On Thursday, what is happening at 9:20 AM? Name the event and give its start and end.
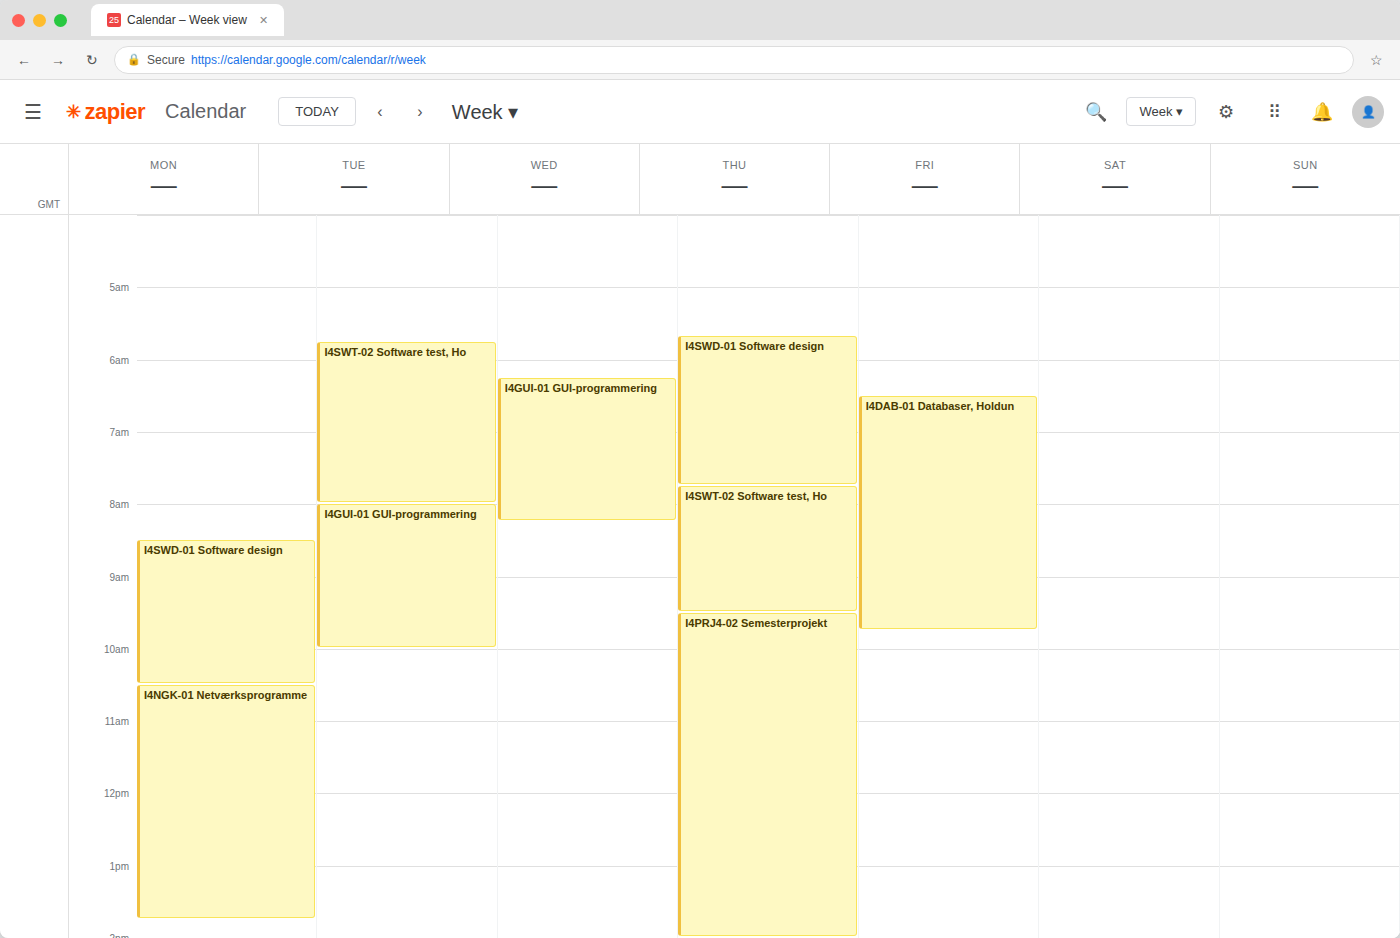
"I4SWT-02 Software test, Ho", 7:45 AM to 9:30 AM